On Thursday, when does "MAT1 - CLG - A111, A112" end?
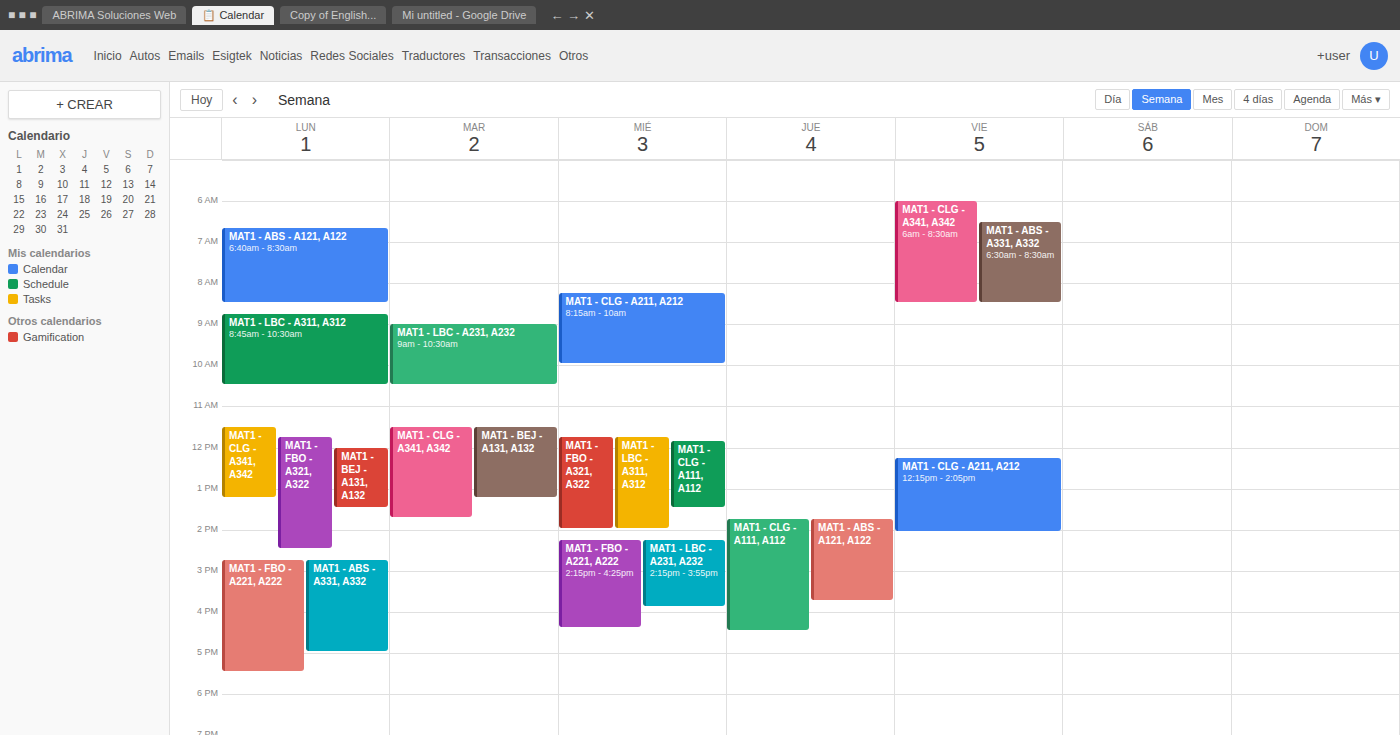
4:30 PM